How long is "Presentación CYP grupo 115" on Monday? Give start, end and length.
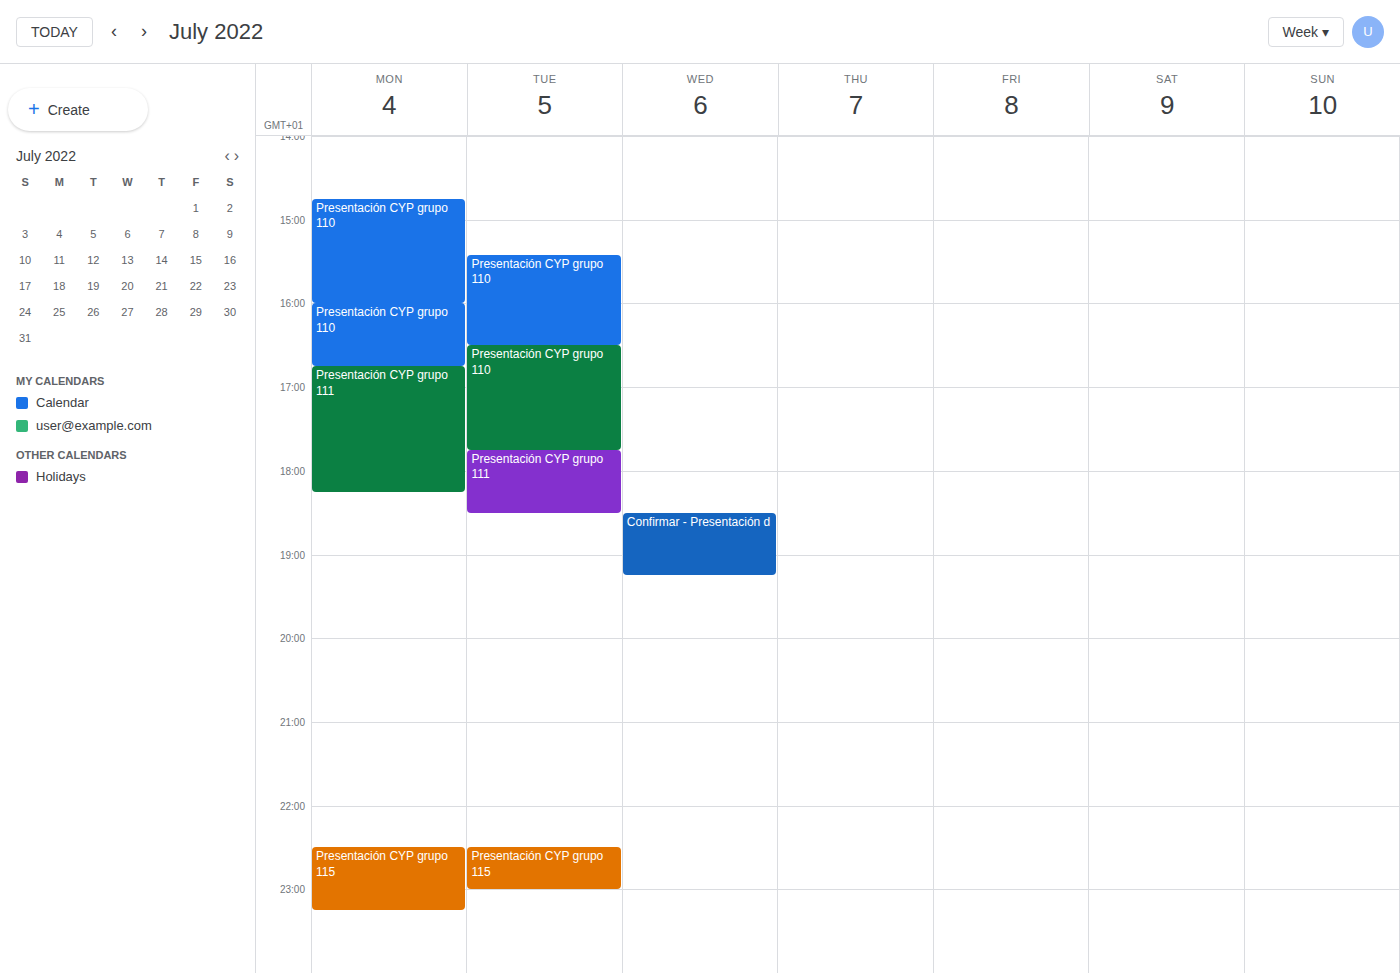
10:30 PM to 11:15 PM, 45 minutes